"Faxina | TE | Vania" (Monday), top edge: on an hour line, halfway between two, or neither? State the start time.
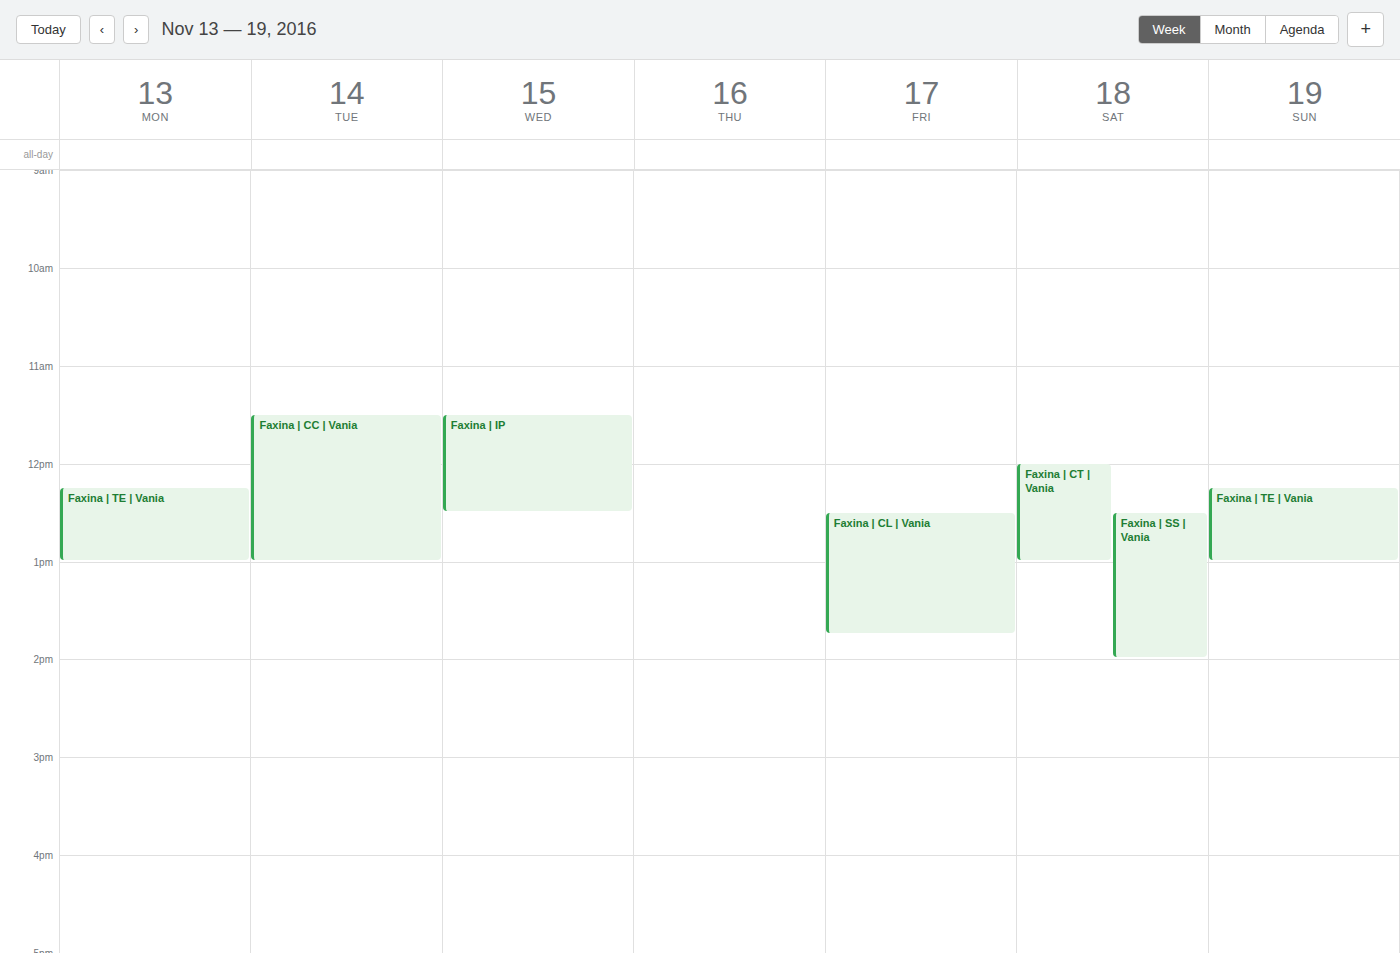
12:15 PM -- neither: a quarter of the way from the 12 PM line to the 1 PM line.